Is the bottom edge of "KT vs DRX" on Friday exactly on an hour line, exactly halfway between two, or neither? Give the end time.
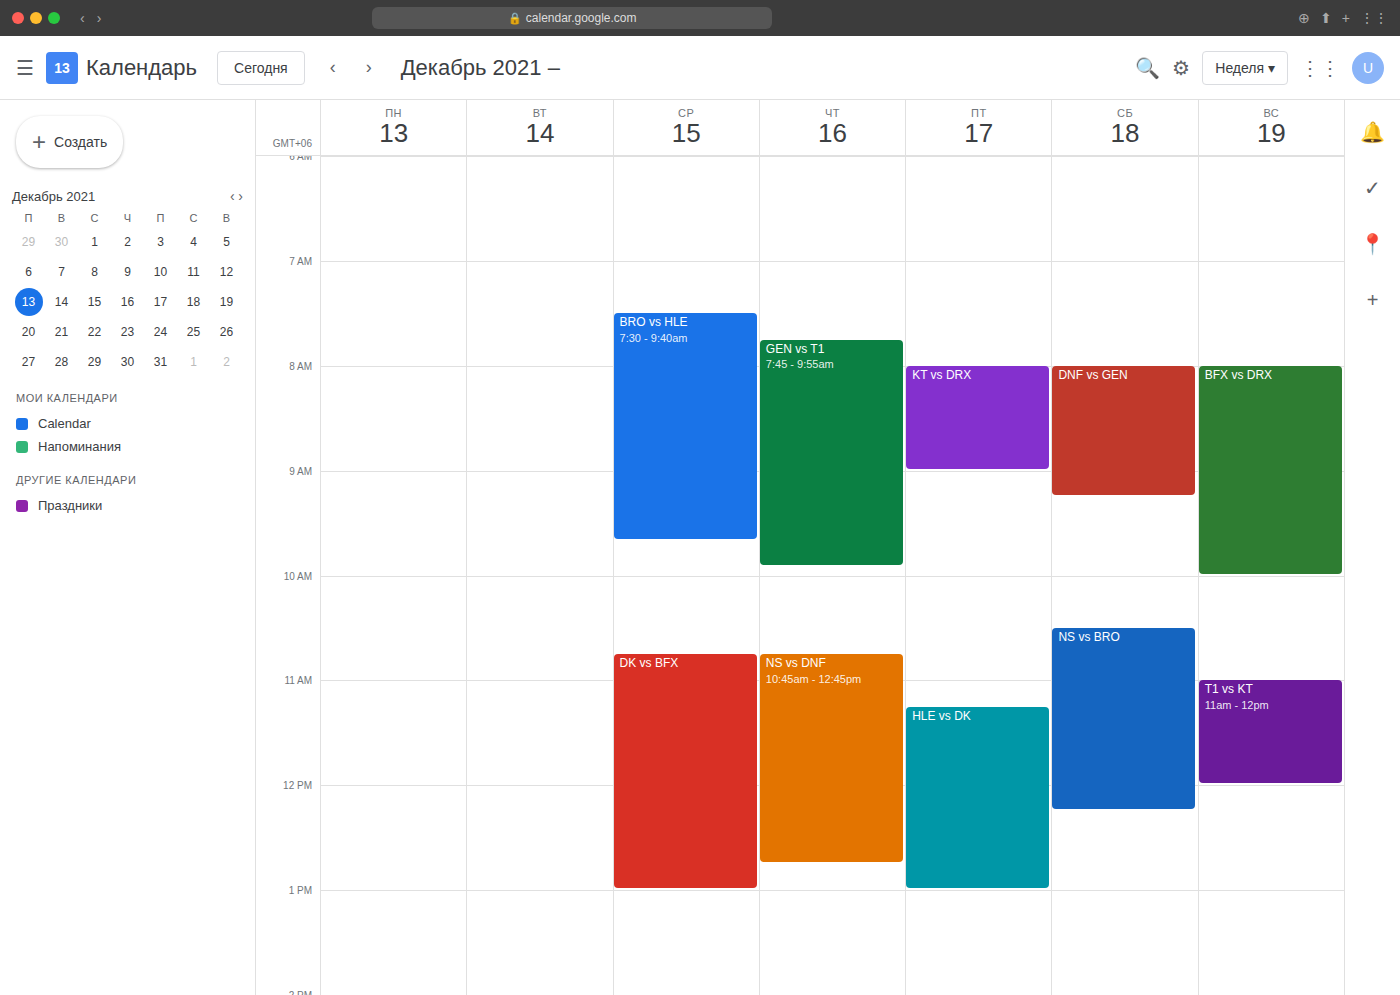
9:00 AM -- exactly on the 9 AM line.